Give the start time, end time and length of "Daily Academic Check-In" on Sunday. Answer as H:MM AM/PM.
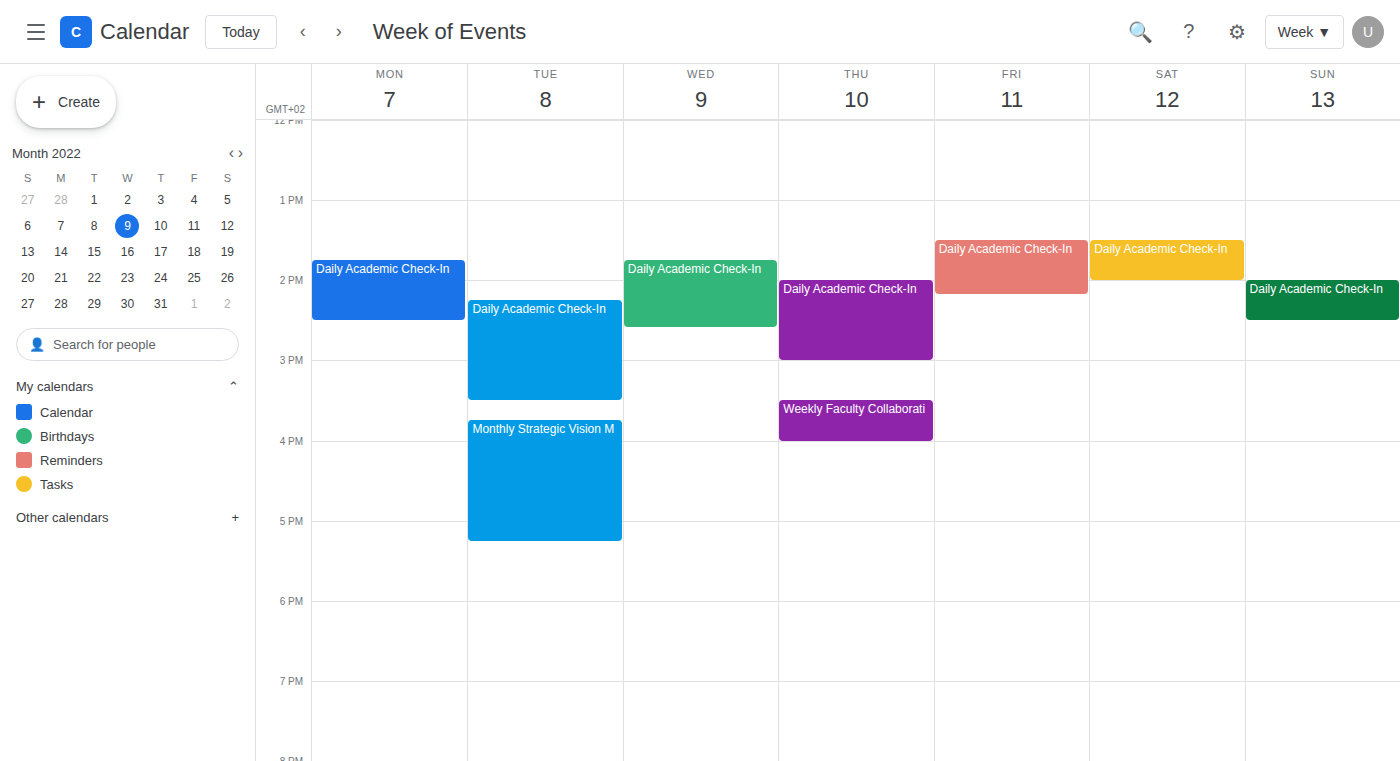
2:00 PM to 2:30 PM, 30 minutes